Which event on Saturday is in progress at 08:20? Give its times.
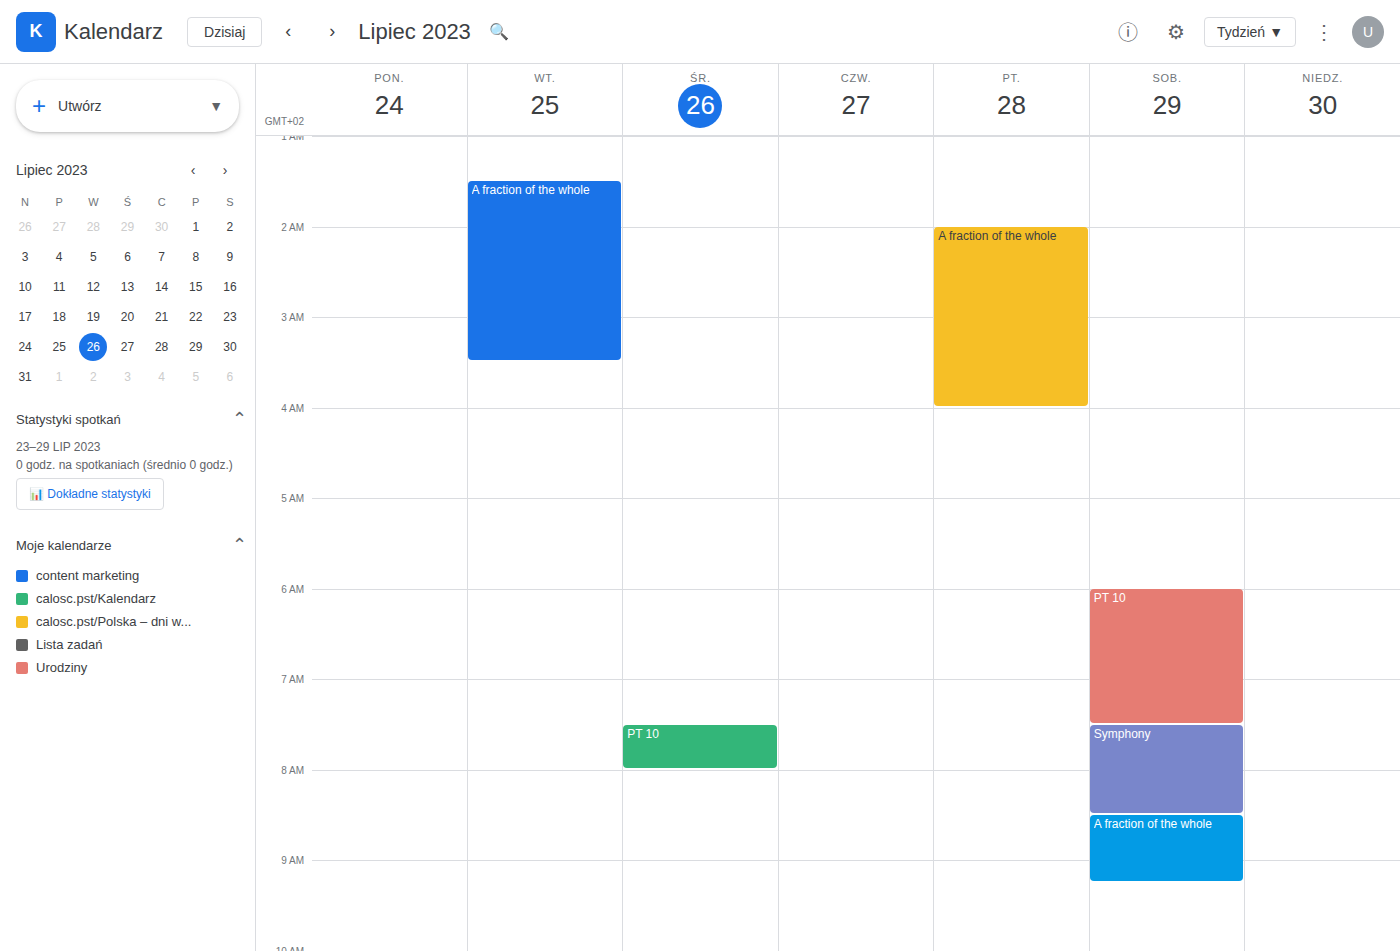
"Symphony", 07:30 to 08:30